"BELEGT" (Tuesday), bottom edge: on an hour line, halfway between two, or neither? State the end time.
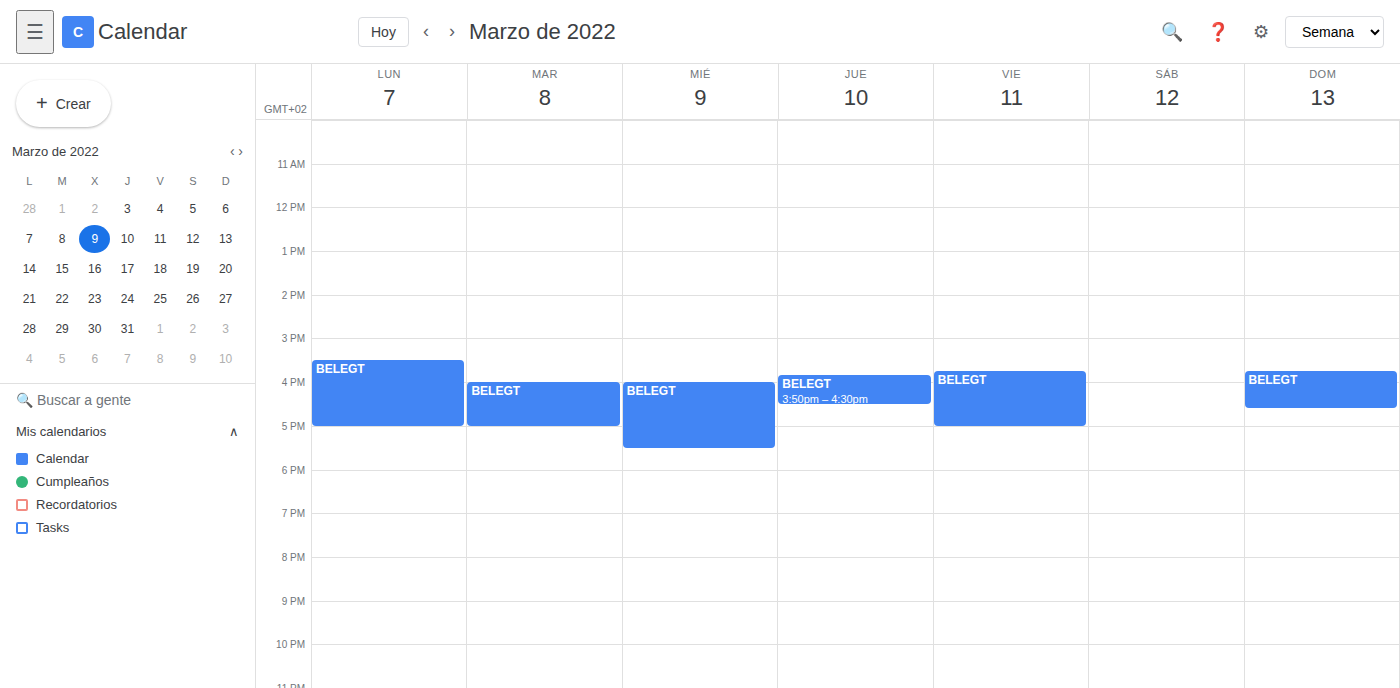
17:00 -- exactly on the 17:00 line.